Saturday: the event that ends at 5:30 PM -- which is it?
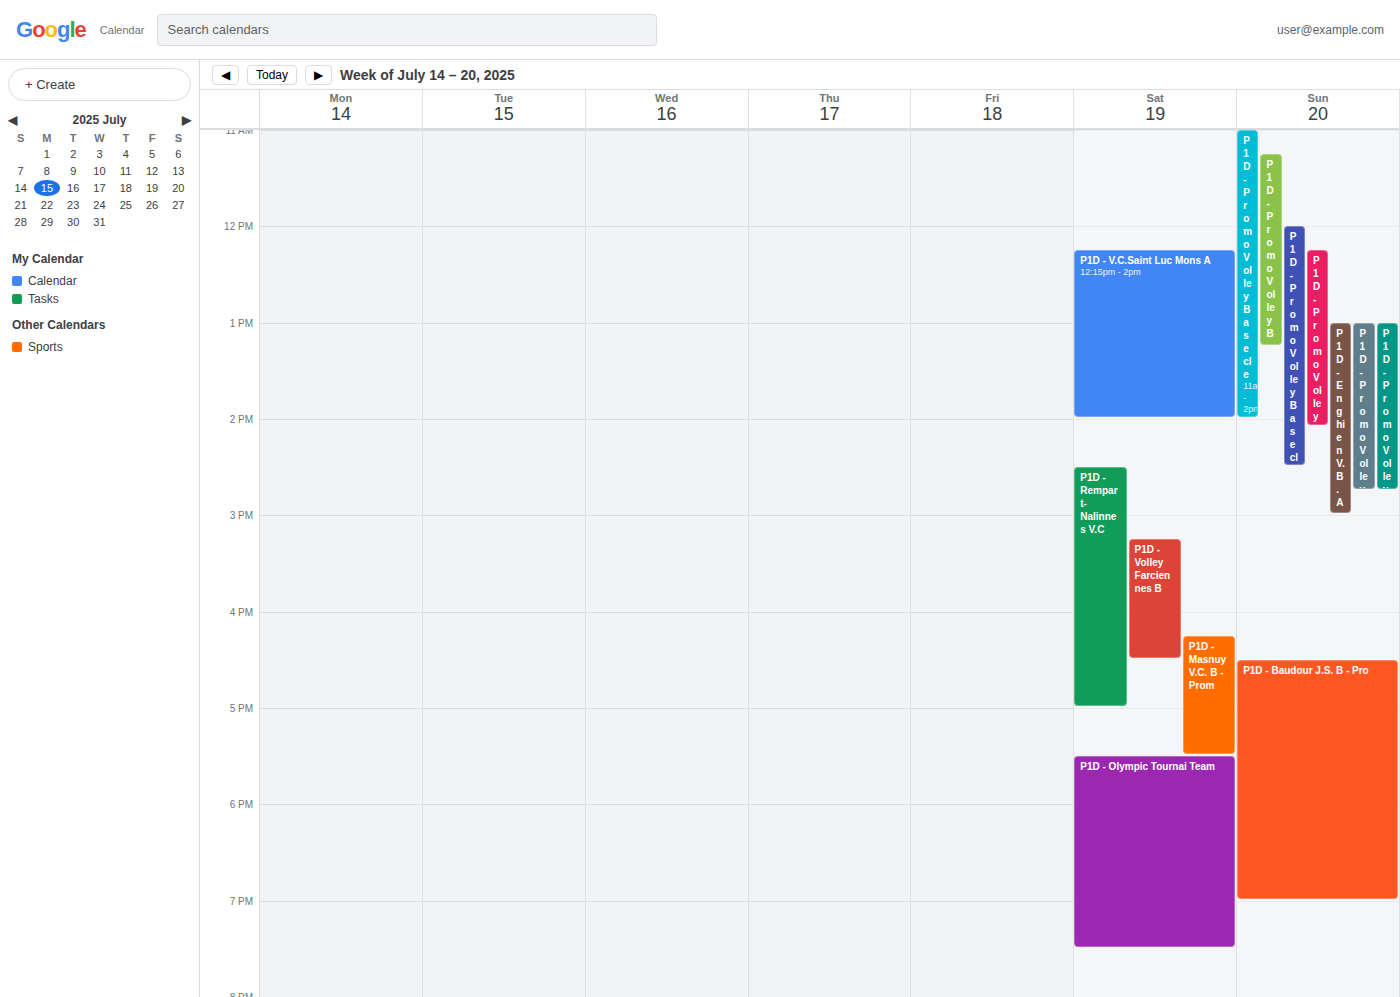
"P1D - Masnuy V.C. B - Prom"